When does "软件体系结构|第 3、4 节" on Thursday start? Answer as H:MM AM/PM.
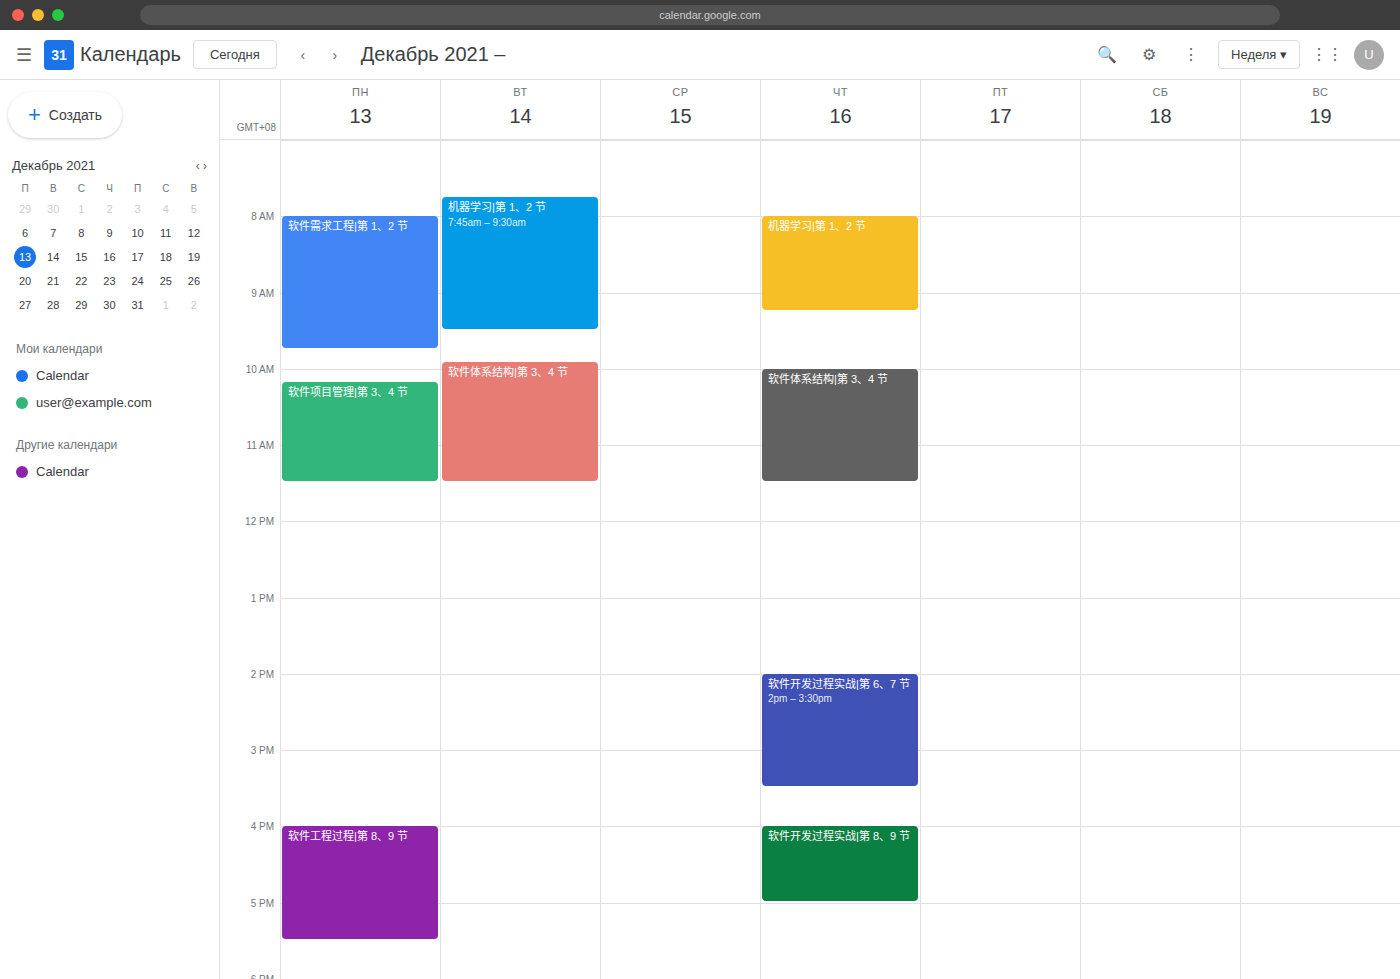
10:00 AM